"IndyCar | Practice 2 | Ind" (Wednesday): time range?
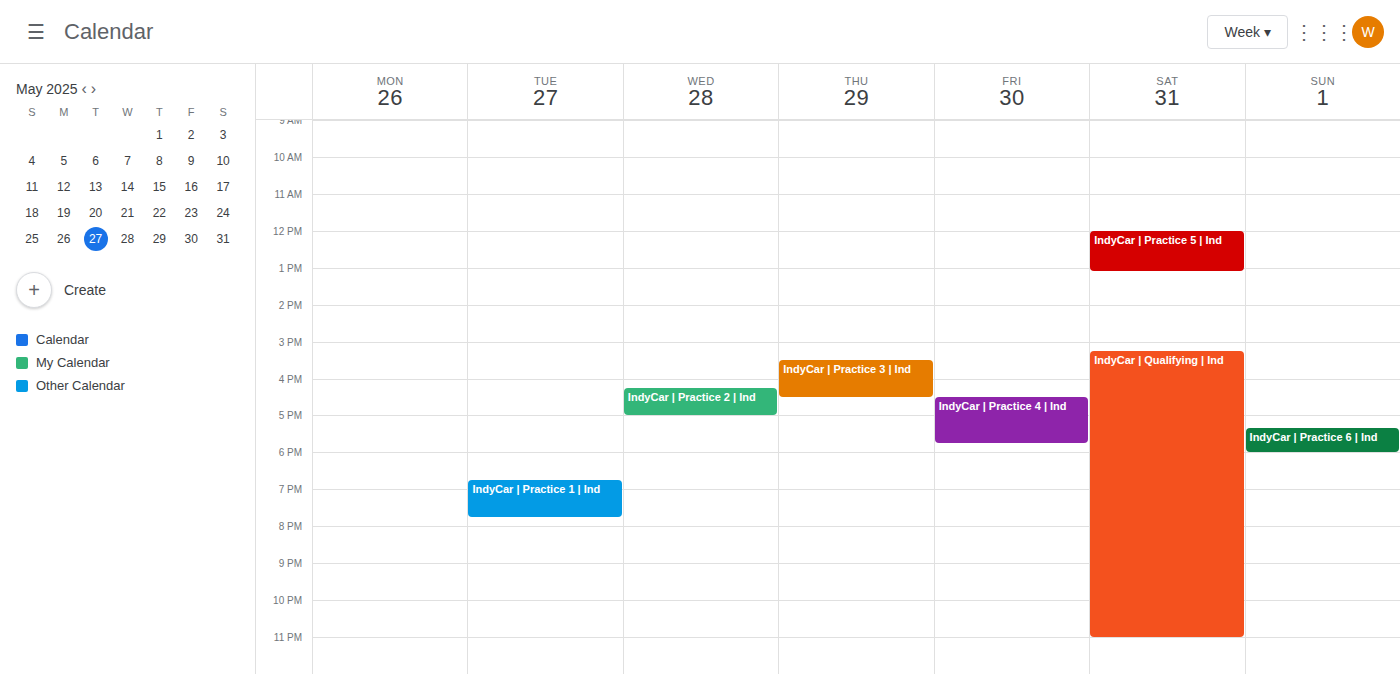
4:15 PM to 5:00 PM